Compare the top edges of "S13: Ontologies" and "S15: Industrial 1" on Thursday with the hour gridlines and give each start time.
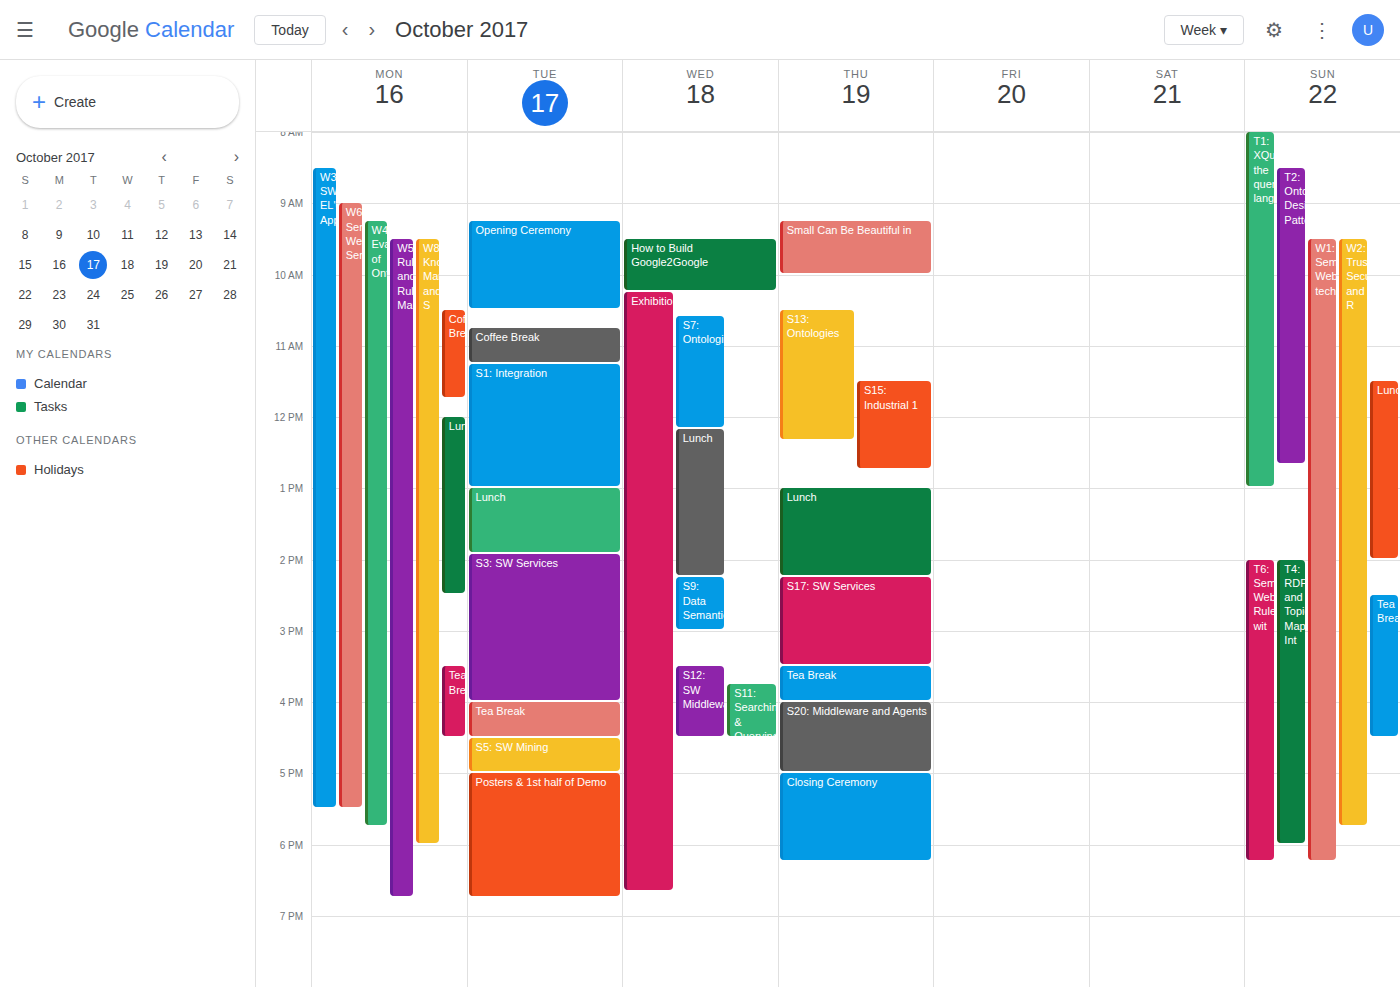
"S13: Ontologies": 10:30 AM, halfway between the 10 AM and 11 AM lines. "S15: Industrial 1": 11:30 AM, halfway between the 11 AM and 12 PM lines.